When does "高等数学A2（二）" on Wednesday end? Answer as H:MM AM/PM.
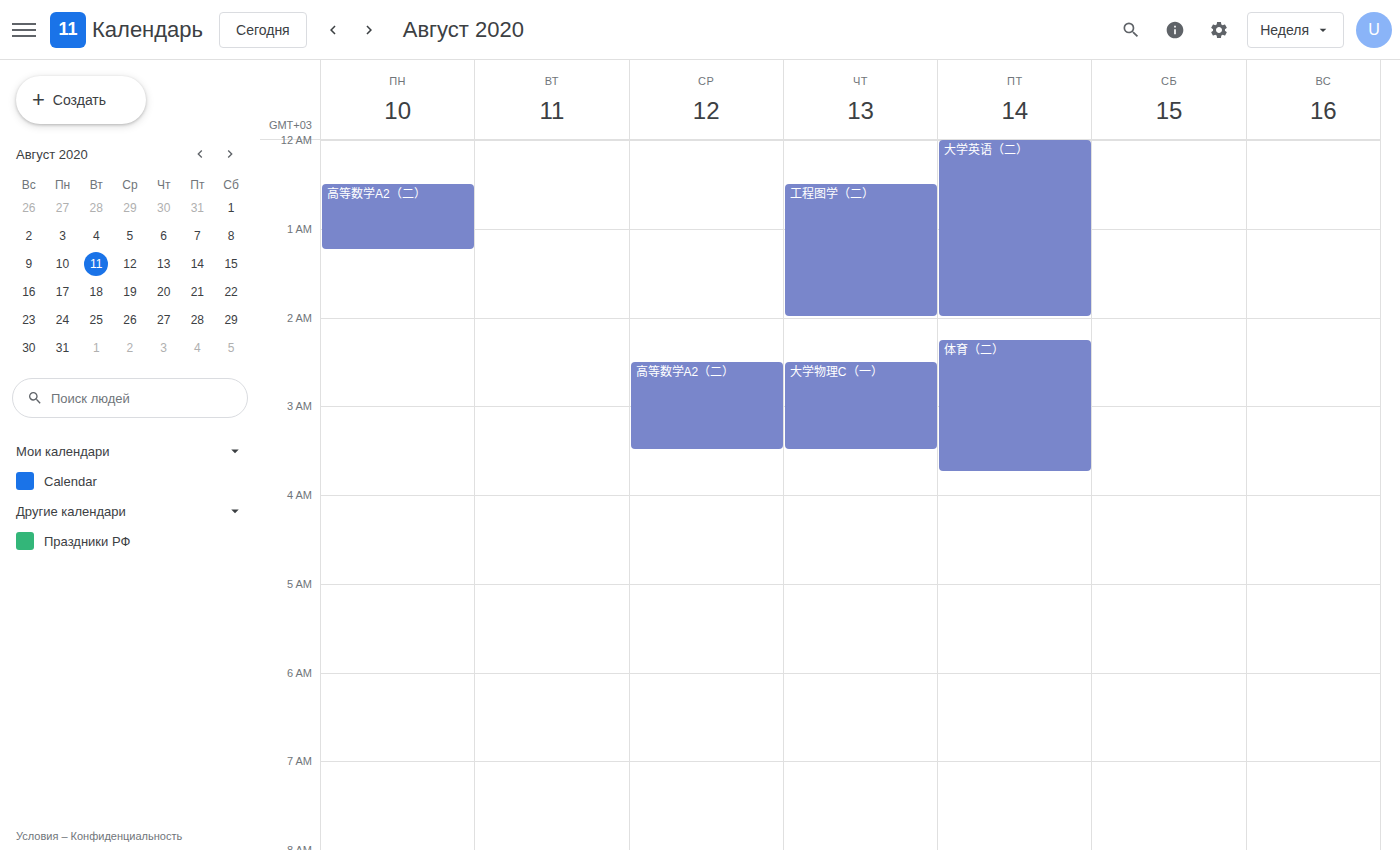
3:30 AM